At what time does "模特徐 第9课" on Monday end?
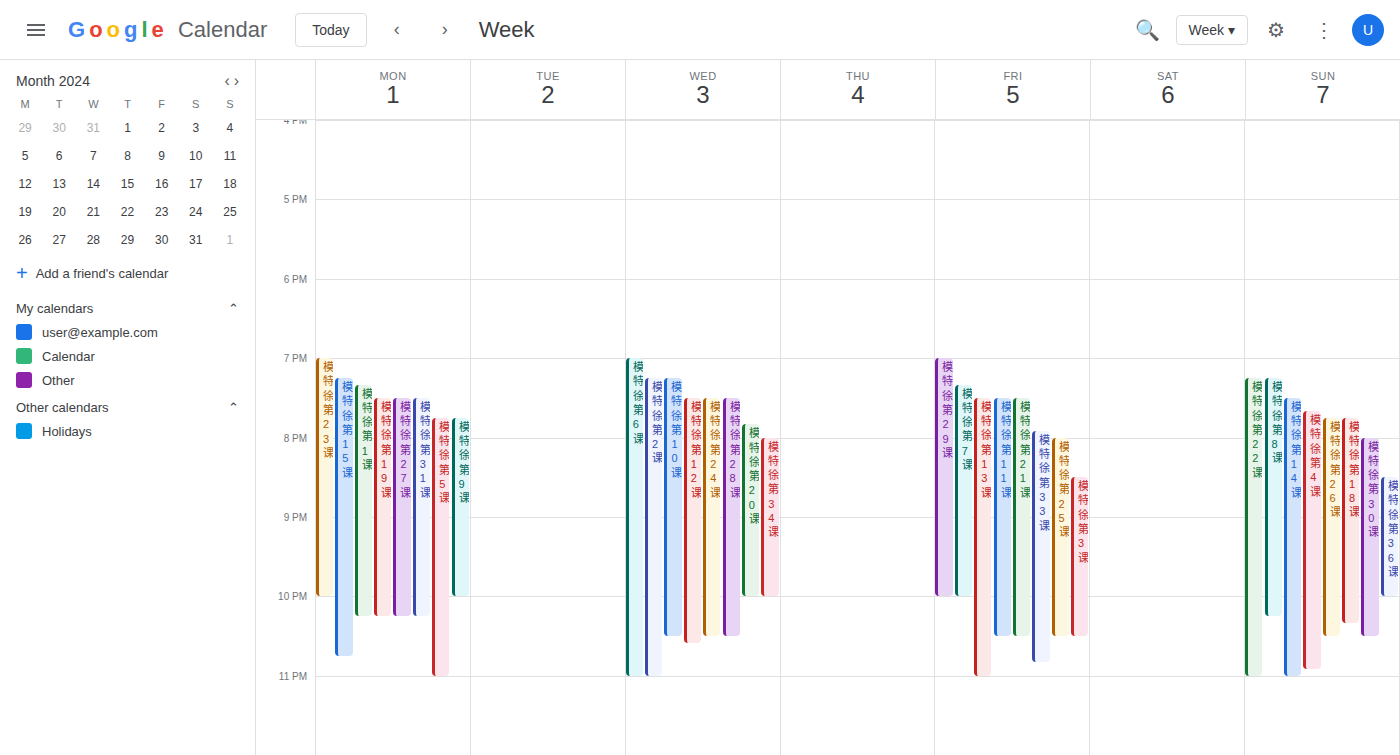
22:00